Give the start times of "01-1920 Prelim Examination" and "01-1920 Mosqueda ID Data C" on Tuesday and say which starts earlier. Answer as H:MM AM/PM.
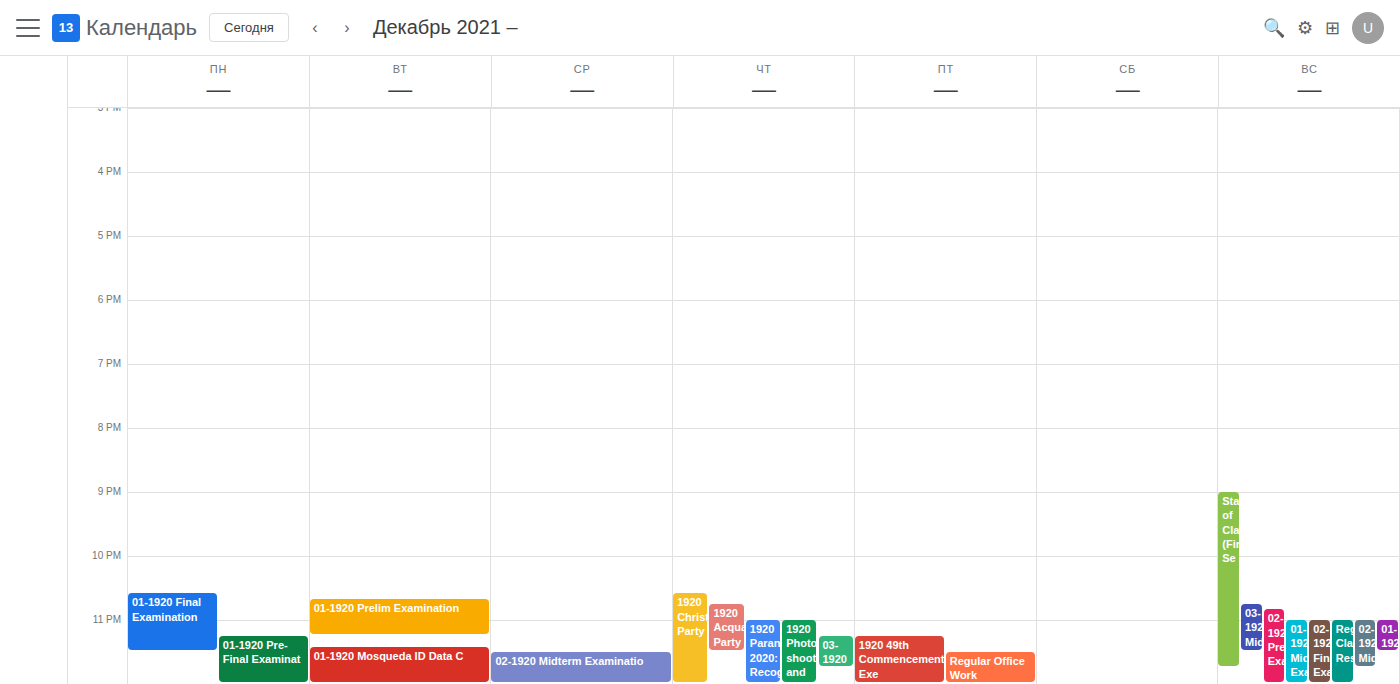
"01-1920 Prelim Examination" 10:40 PM; "01-1920 Mosqueda ID Data C" 11:25 PM.